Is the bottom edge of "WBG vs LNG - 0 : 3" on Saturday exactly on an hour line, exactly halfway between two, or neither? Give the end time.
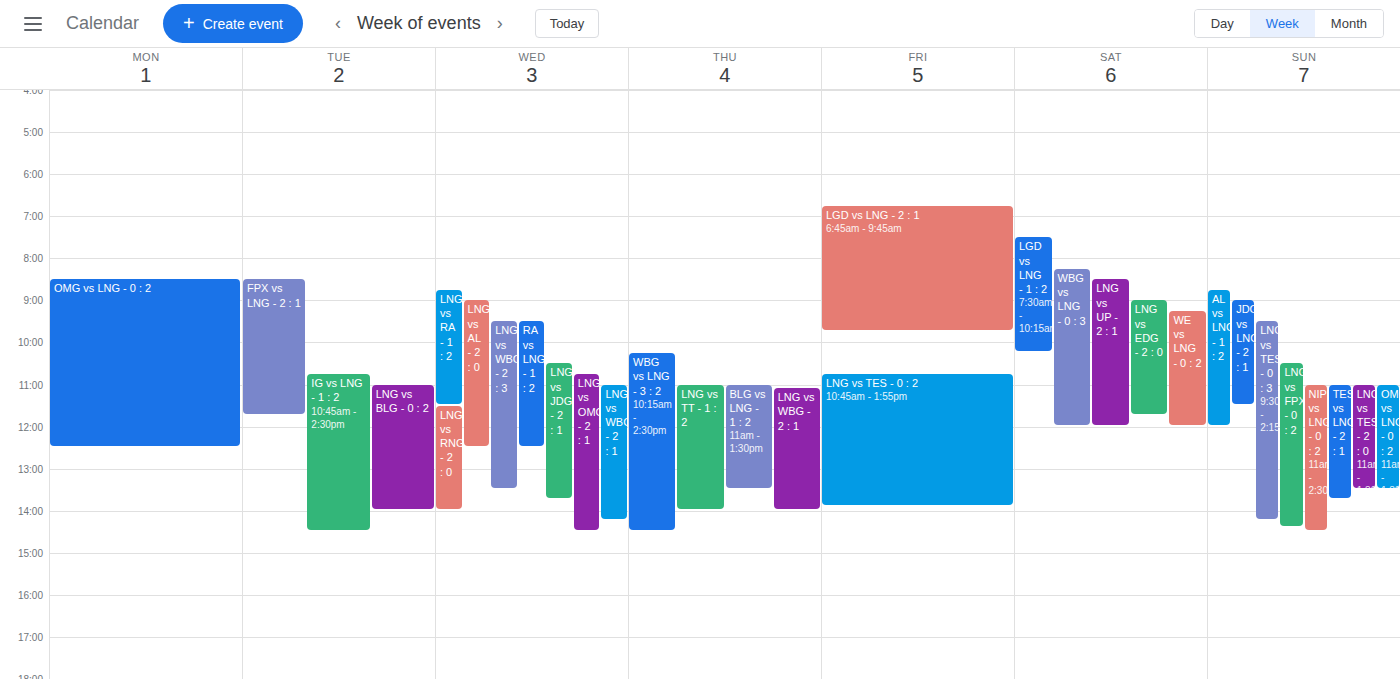
12:00 PM -- exactly on the 12 PM line.